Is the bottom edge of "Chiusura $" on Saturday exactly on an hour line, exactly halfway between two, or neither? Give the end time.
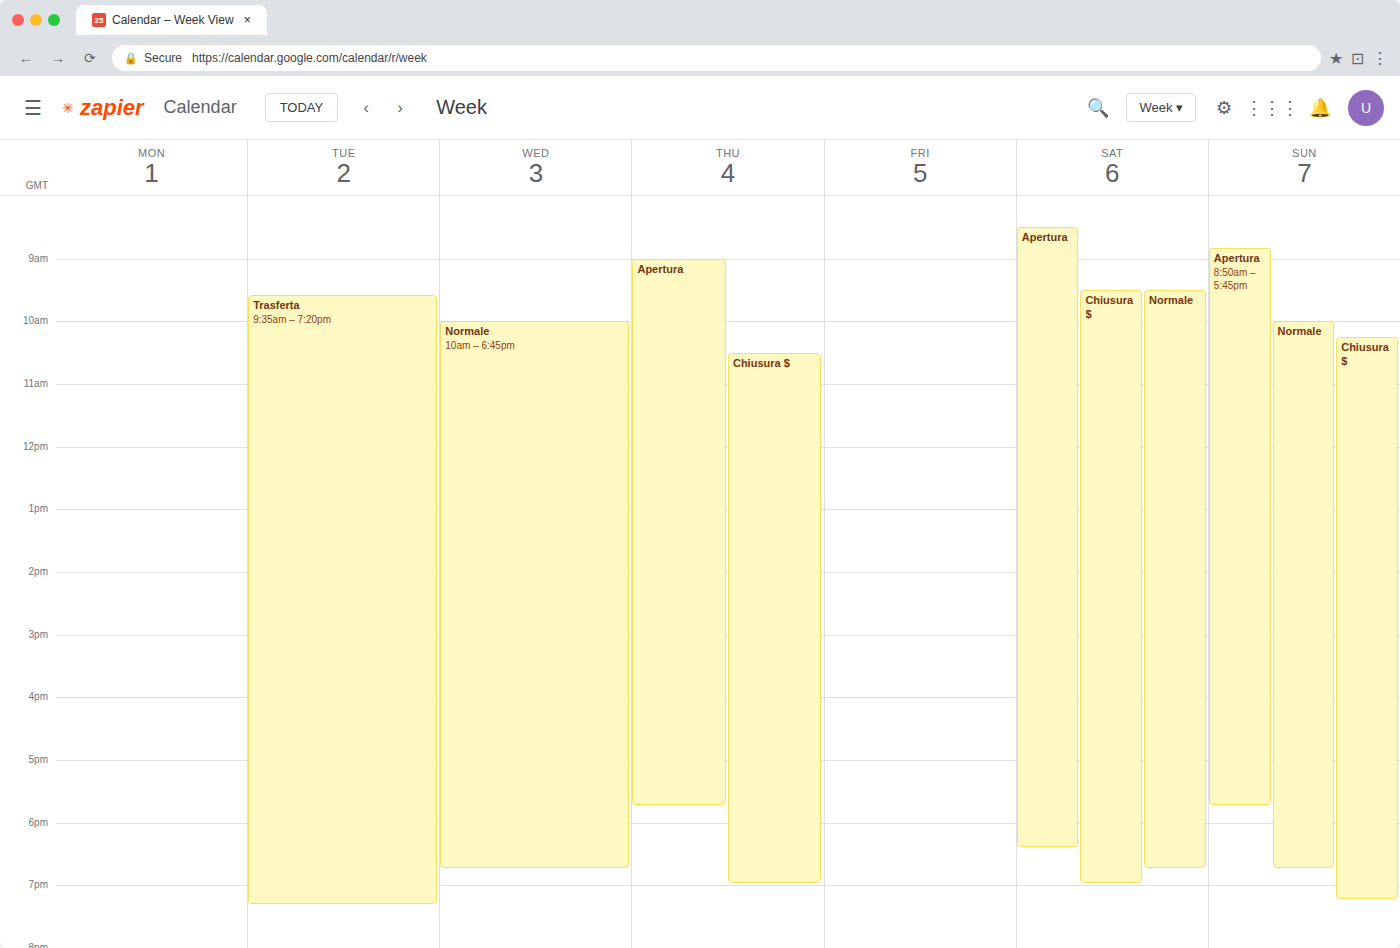
7:00 PM -- exactly on the 7 PM line.